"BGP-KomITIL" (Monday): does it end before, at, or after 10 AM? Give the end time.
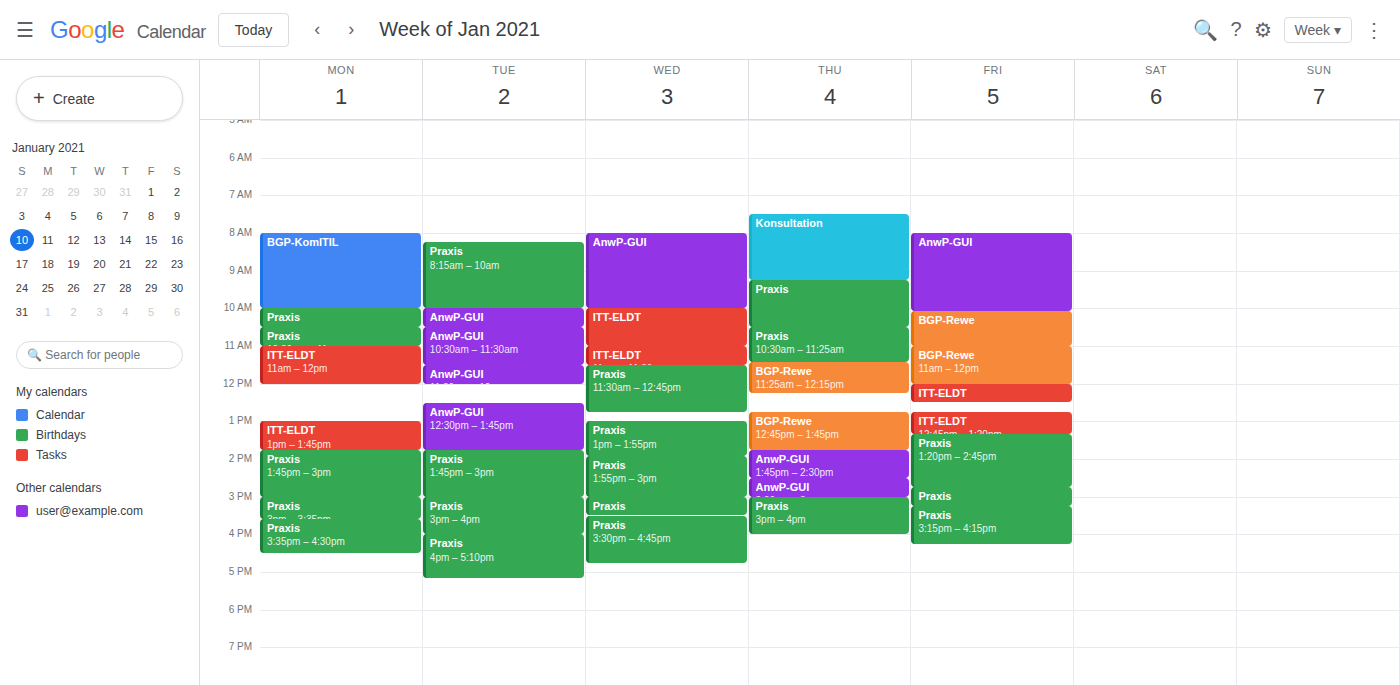
10:00 AM -- exactly at 10 AM, on the 10 AM line.